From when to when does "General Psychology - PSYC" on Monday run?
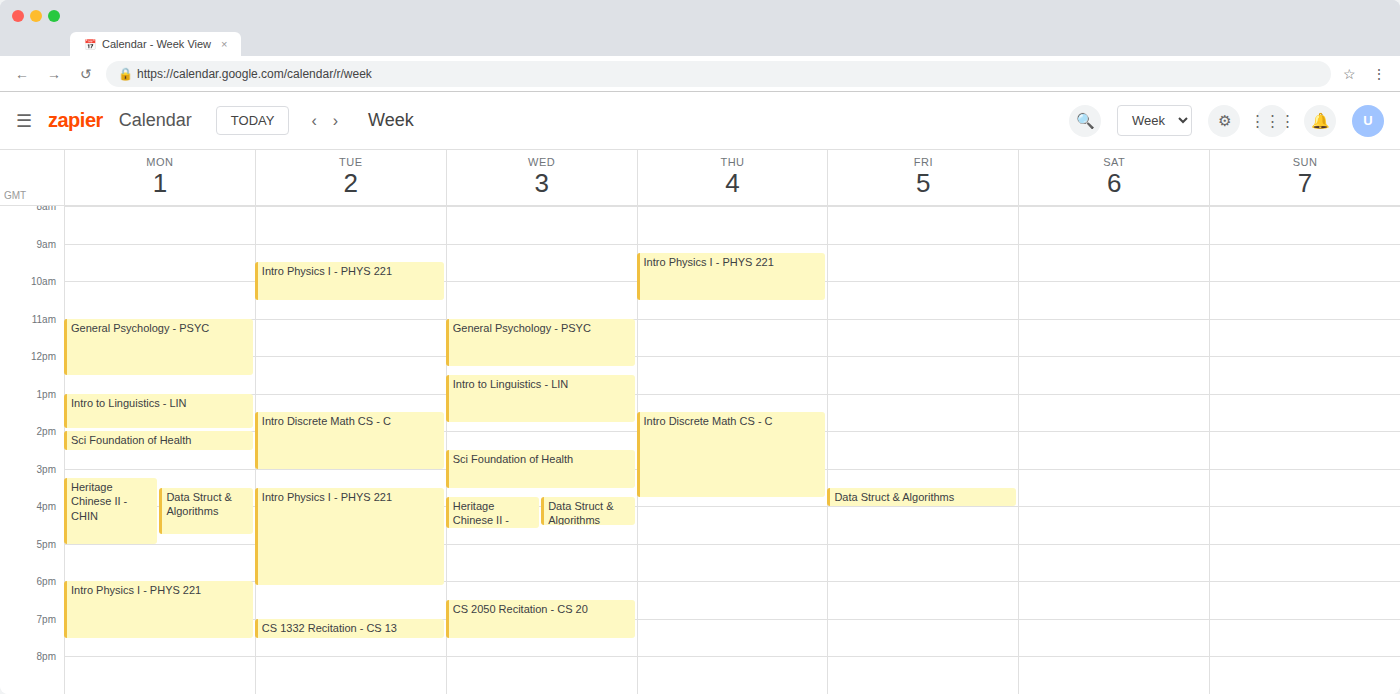
11:00 to 12:30